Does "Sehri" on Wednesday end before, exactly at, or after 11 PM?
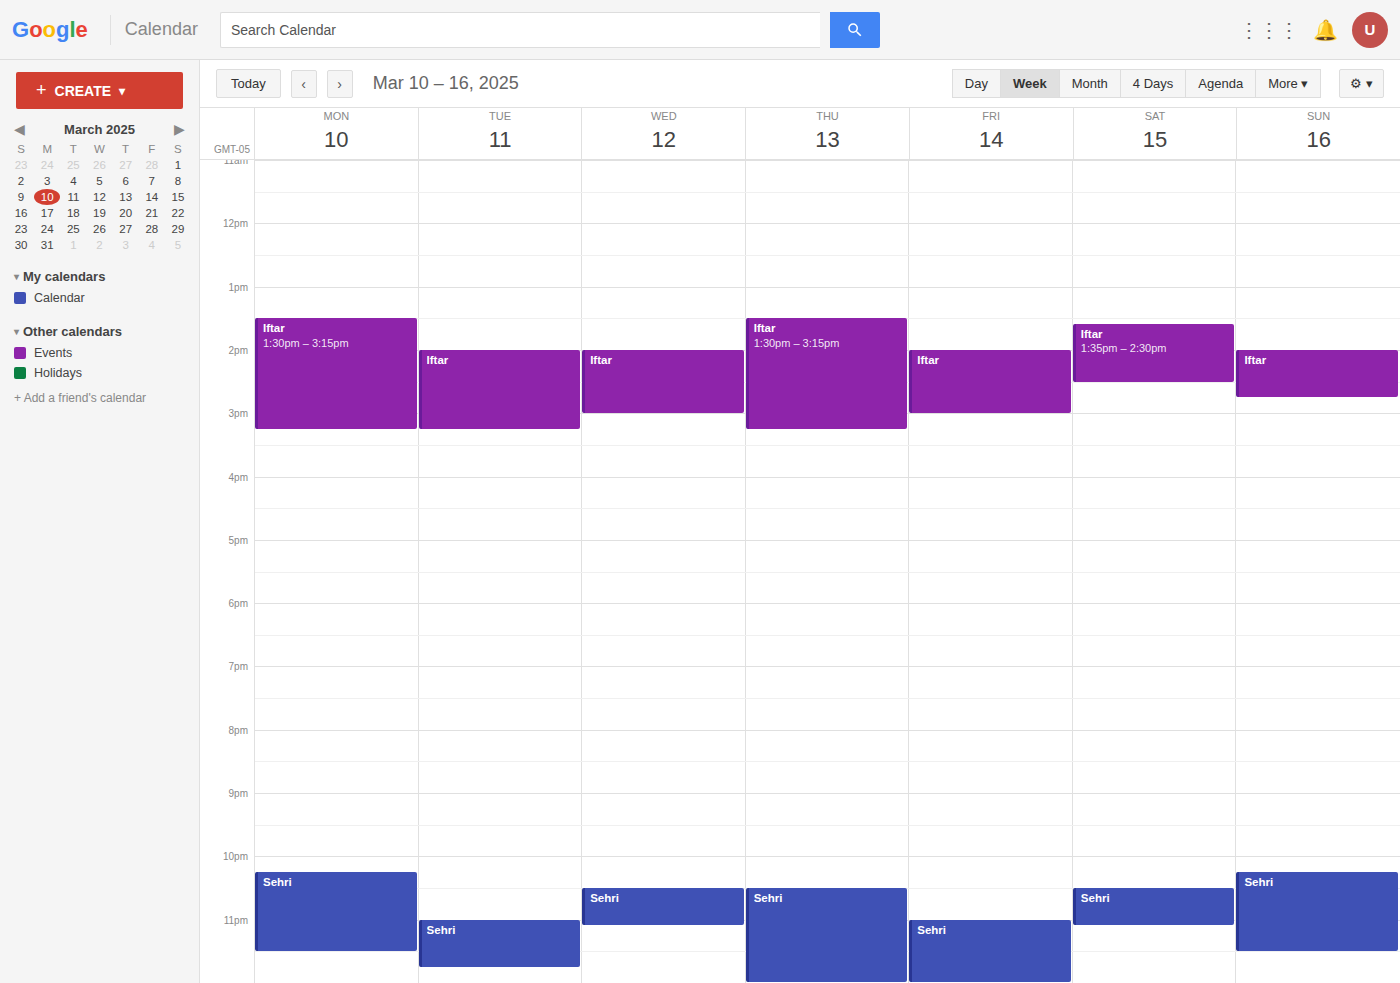
11:05 PM -- after 11 PM, 5 minutes below the 11 PM line.